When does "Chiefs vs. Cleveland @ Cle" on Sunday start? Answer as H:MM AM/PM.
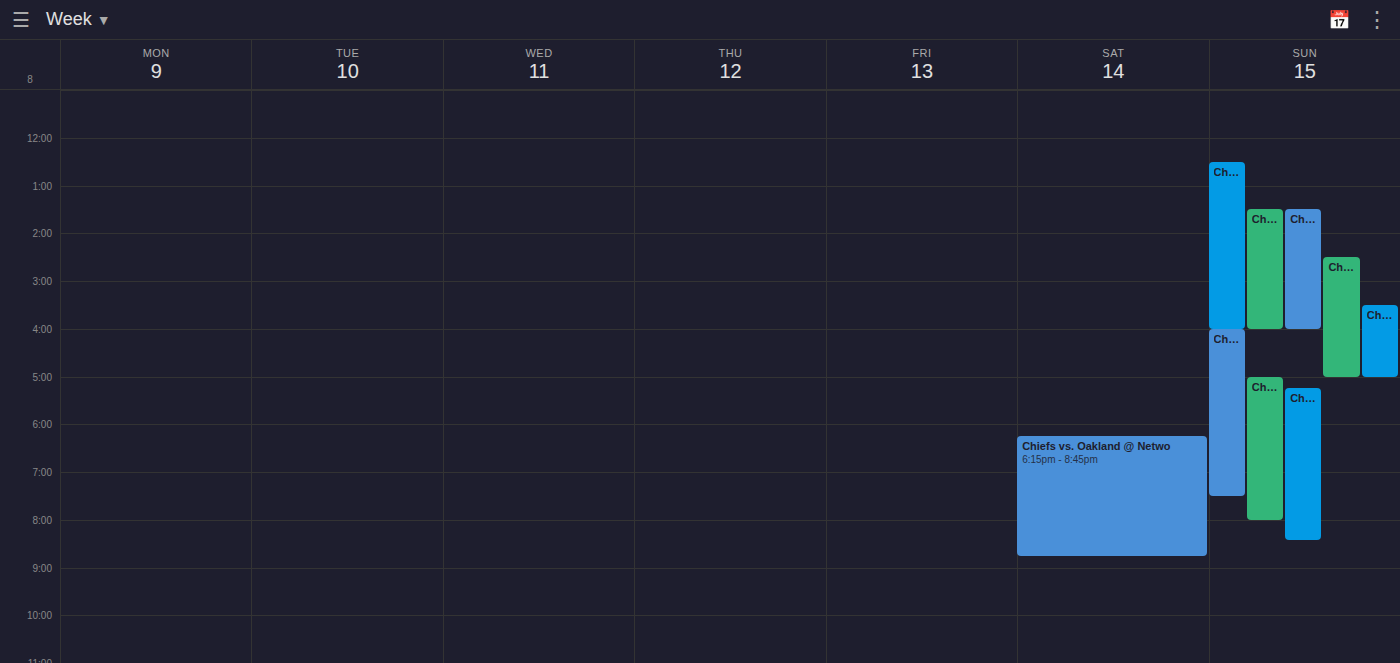
1:30 PM